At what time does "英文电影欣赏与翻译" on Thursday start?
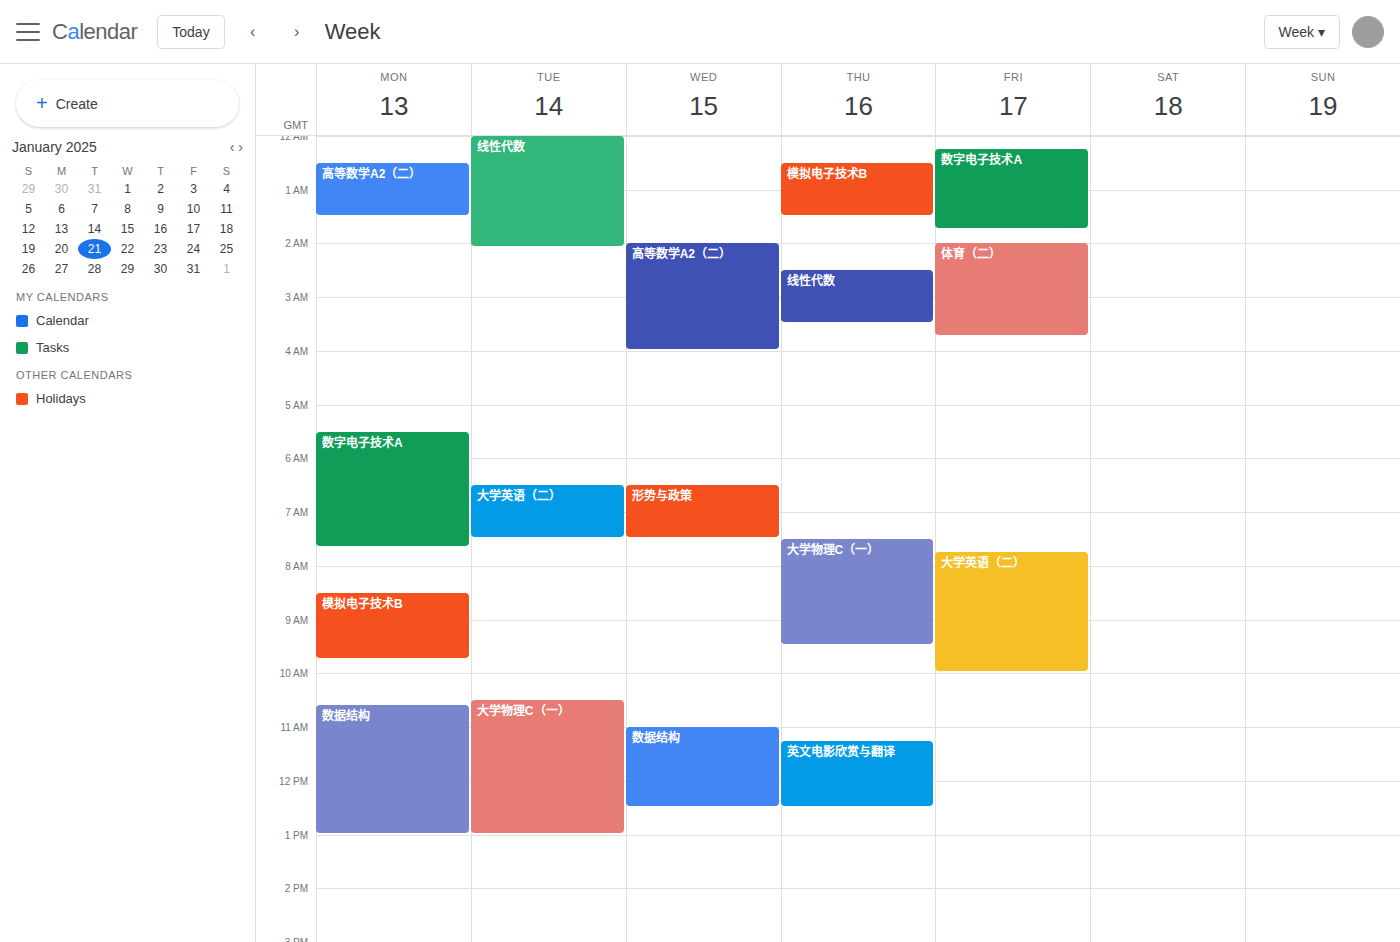
11:15 AM